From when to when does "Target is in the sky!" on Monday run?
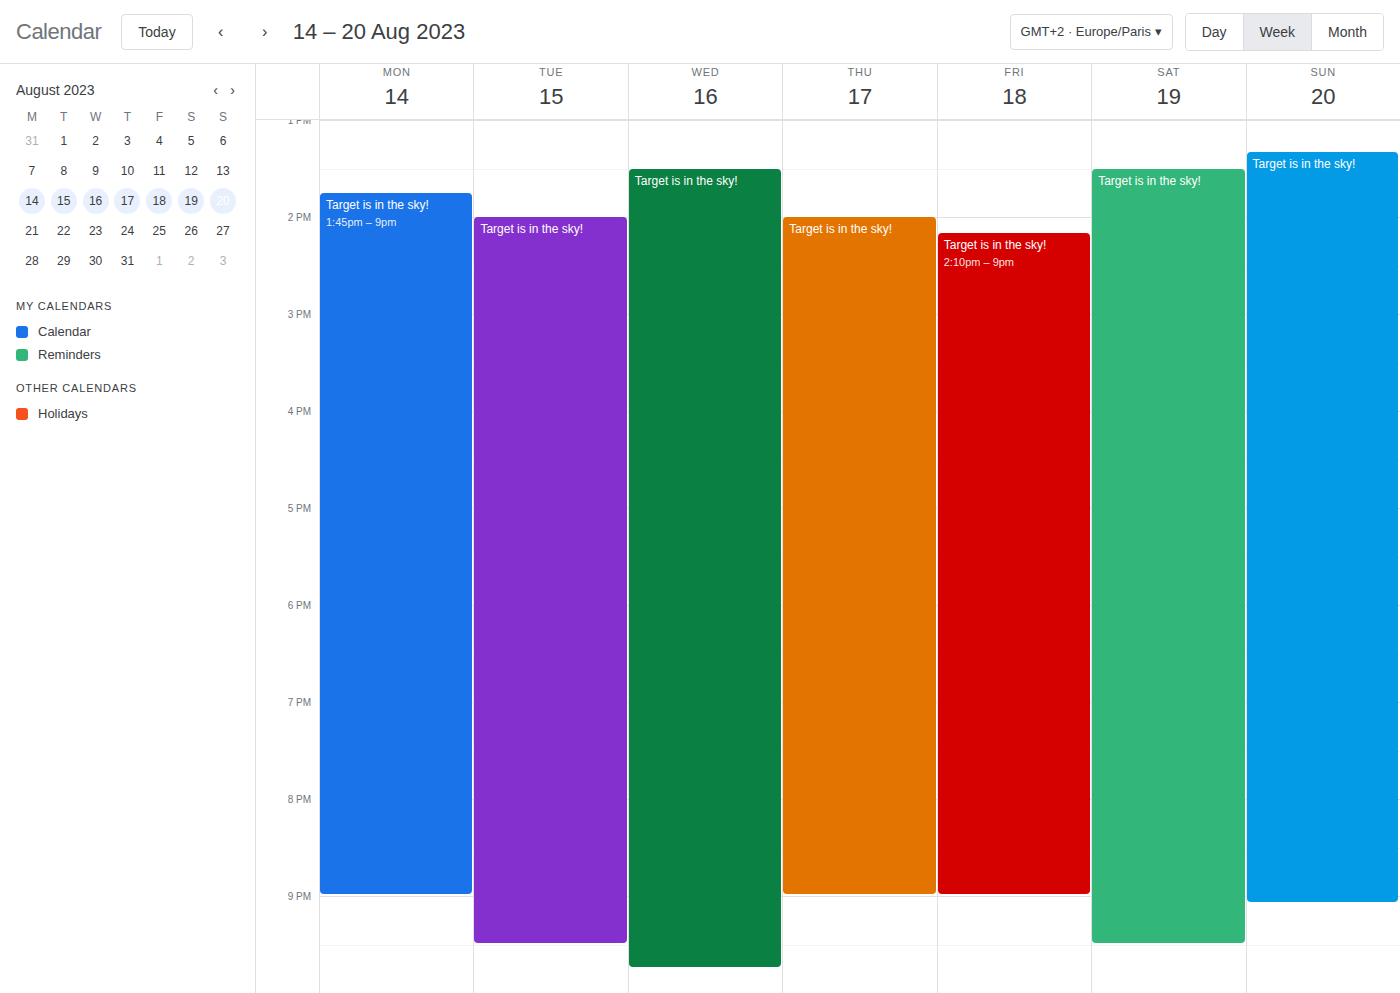
13:45 to 21:00